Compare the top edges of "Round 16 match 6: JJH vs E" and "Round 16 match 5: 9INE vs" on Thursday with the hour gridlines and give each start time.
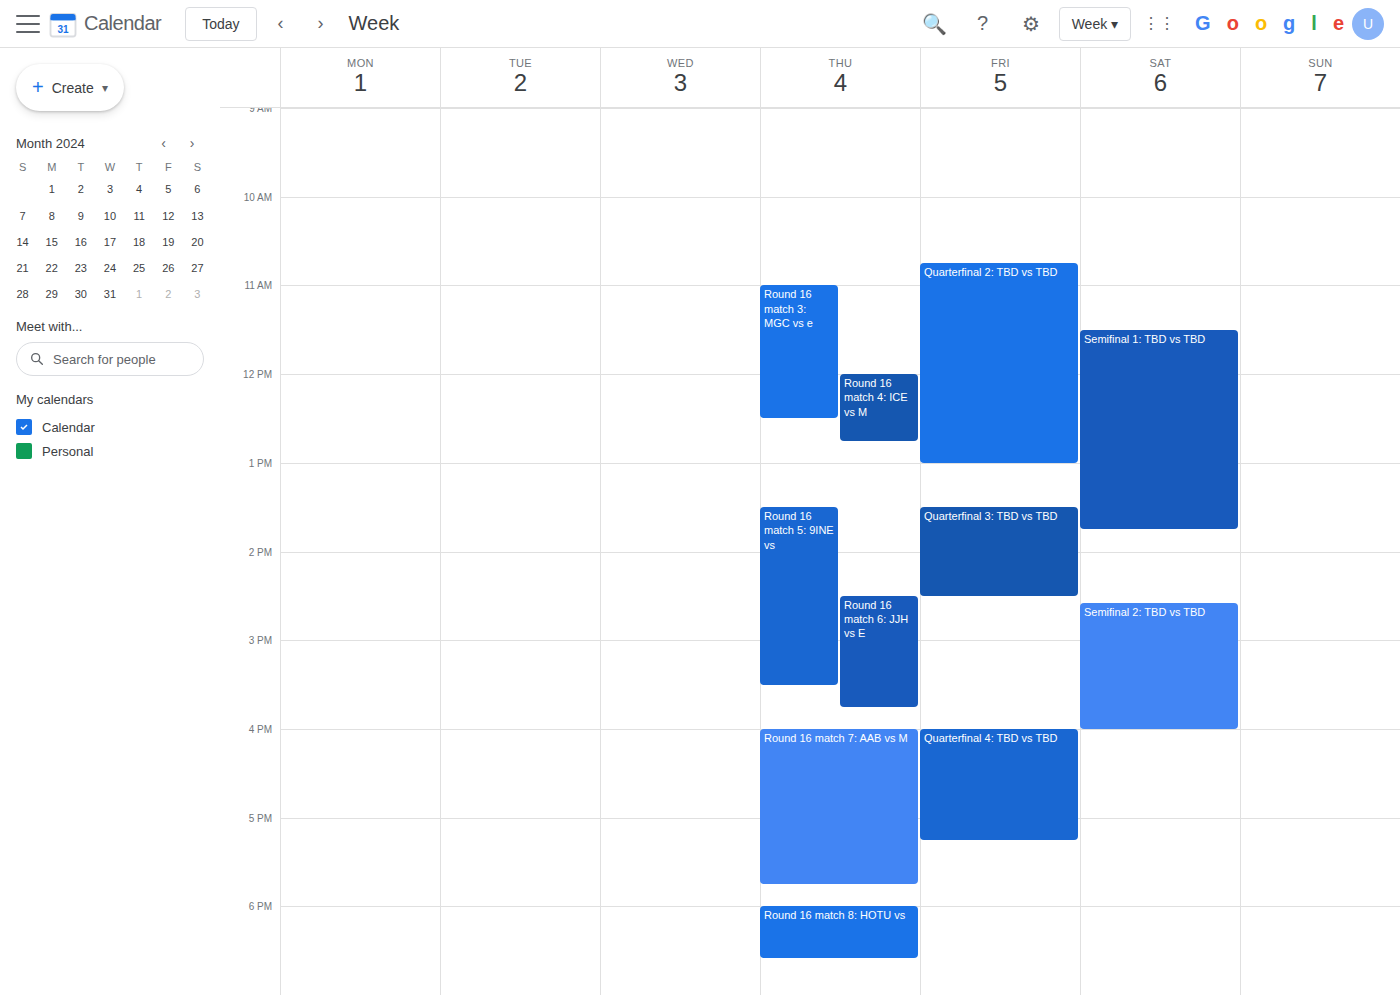
"Round 16 match 6: JJH vs E": 2:30 PM, halfway between the 2 PM and 3 PM lines. "Round 16 match 5: 9INE vs": 1:30 PM, halfway between the 1 PM and 2 PM lines.